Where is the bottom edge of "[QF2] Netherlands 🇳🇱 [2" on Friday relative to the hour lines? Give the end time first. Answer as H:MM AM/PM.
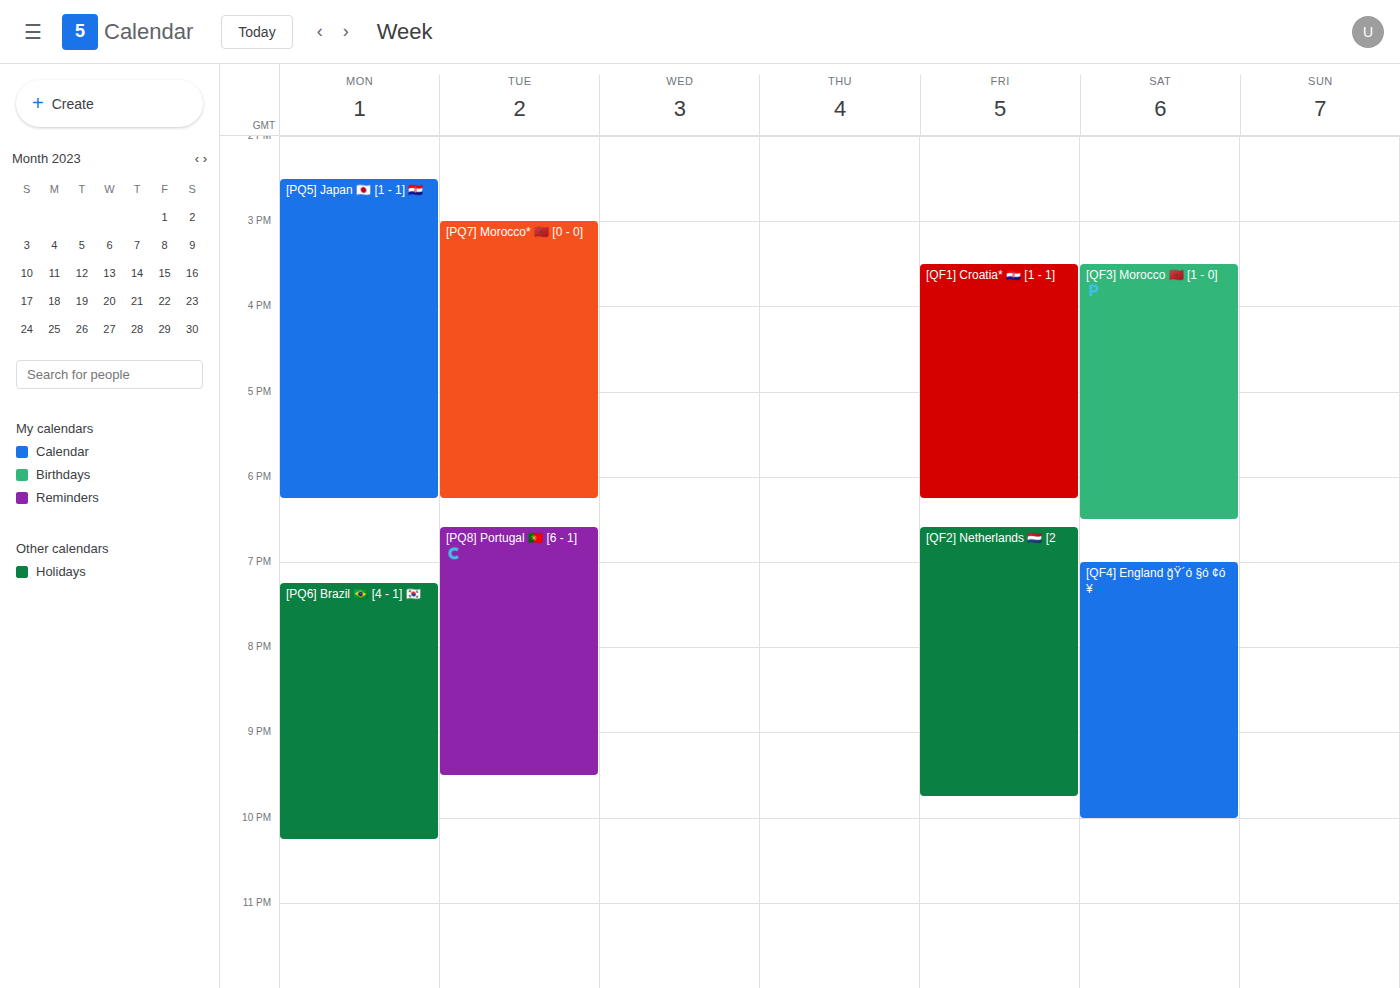
9:45 PM -- neither: three quarters of the way from the 9 PM line to the 10 PM line.